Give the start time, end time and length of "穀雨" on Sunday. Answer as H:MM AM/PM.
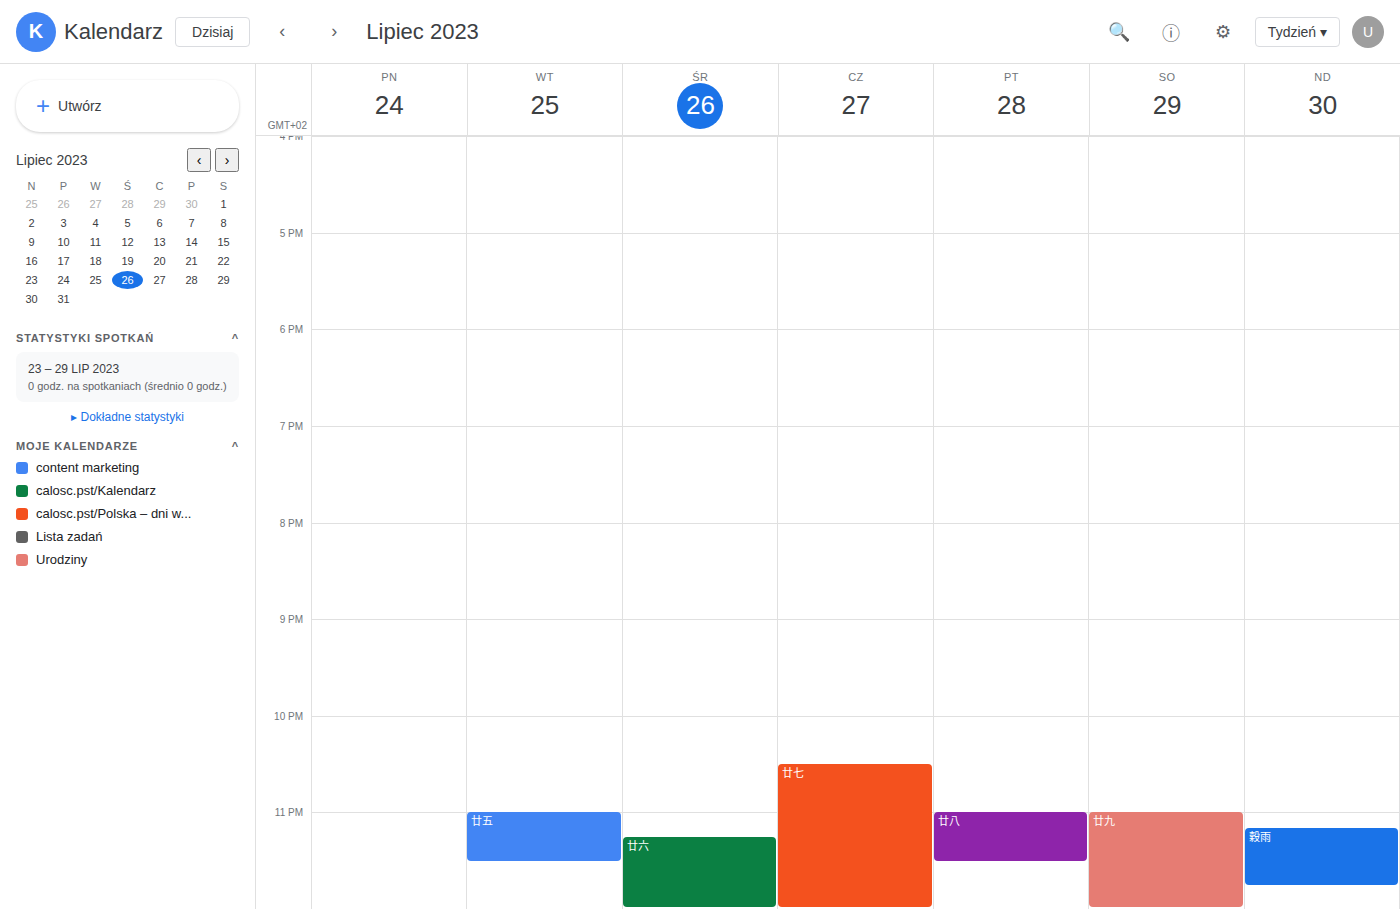
11:10 PM to 11:45 PM, 35 minutes